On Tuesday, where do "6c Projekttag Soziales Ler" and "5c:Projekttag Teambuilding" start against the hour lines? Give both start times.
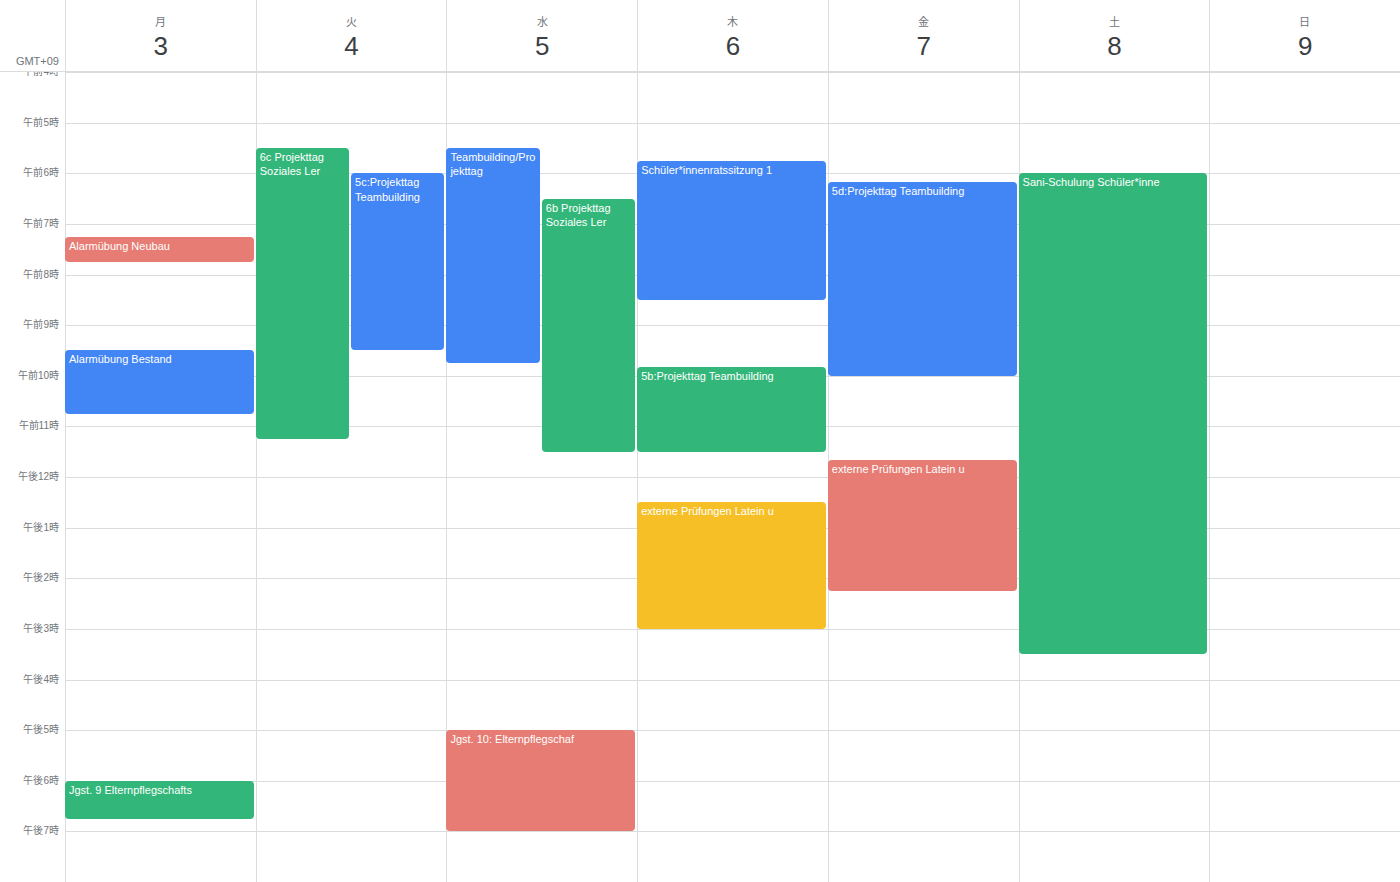
"6c Projekttag Soziales Ler": 05:30, halfway between the 05:00 and 06:00 lines. "5c:Projekttag Teambuilding": 06:00, exactly on the 06:00 line.